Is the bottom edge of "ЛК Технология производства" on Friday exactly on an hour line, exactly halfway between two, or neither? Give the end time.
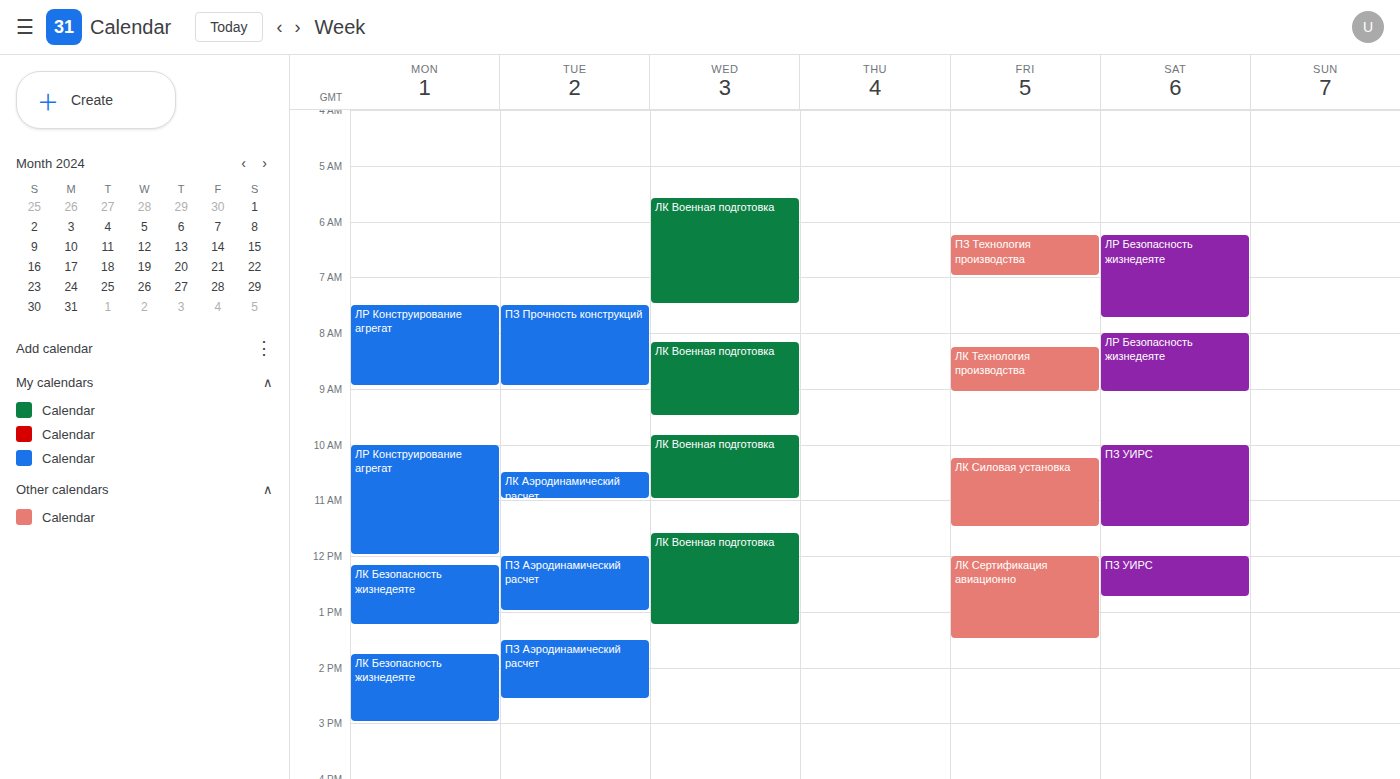
9:05 AM -- neither: 5 minutes below the 9 AM line and 55 minutes above the 10 AM line.